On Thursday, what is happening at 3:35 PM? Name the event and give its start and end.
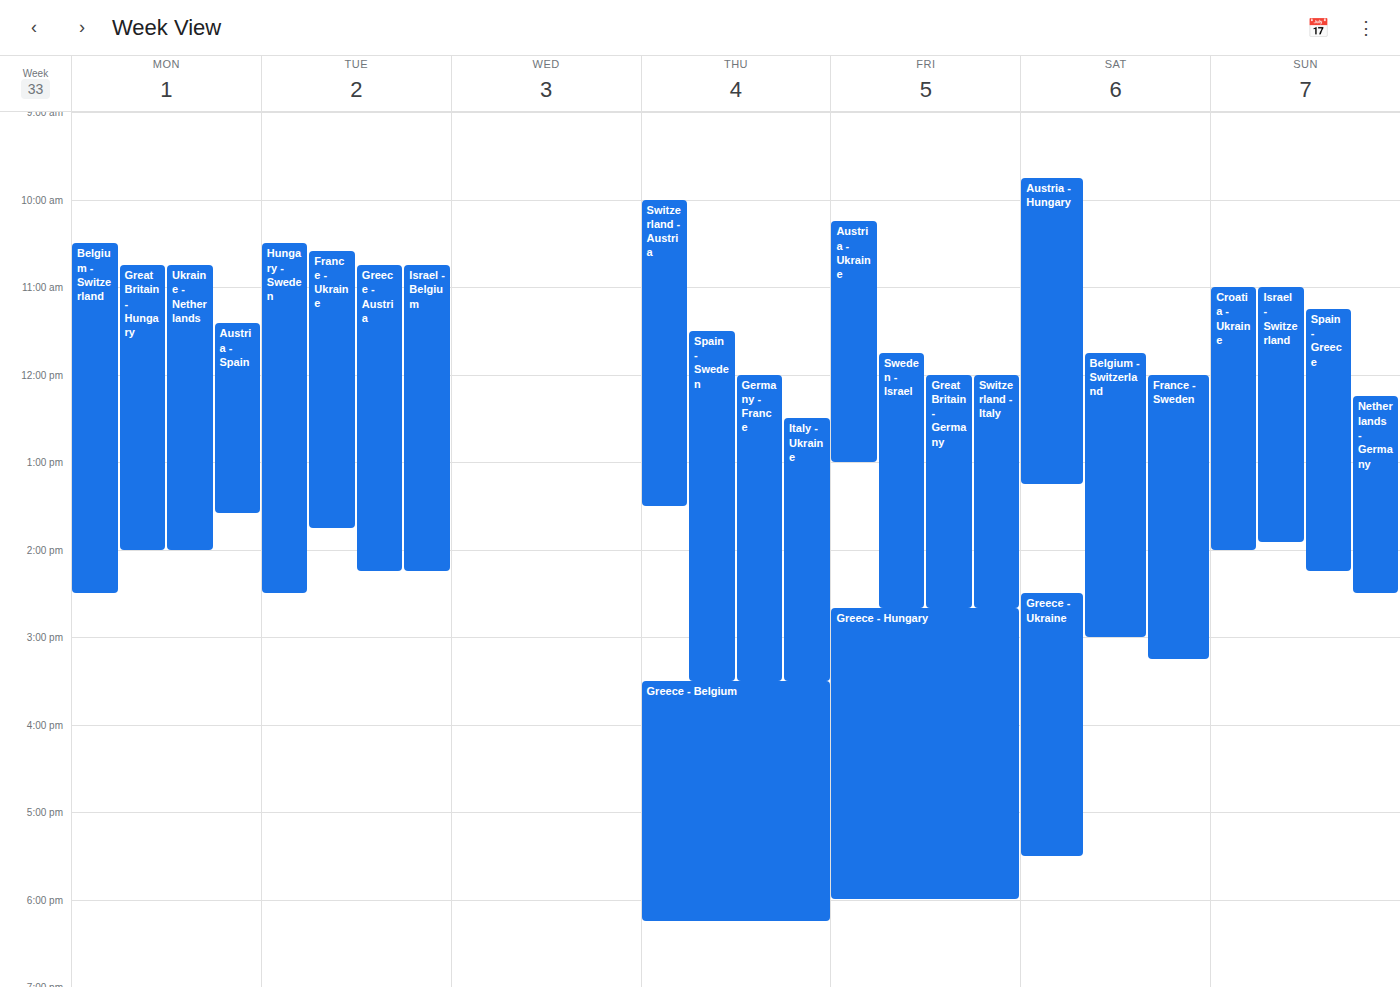
"Greece - Belgium", 3:30 PM to 6:15 PM